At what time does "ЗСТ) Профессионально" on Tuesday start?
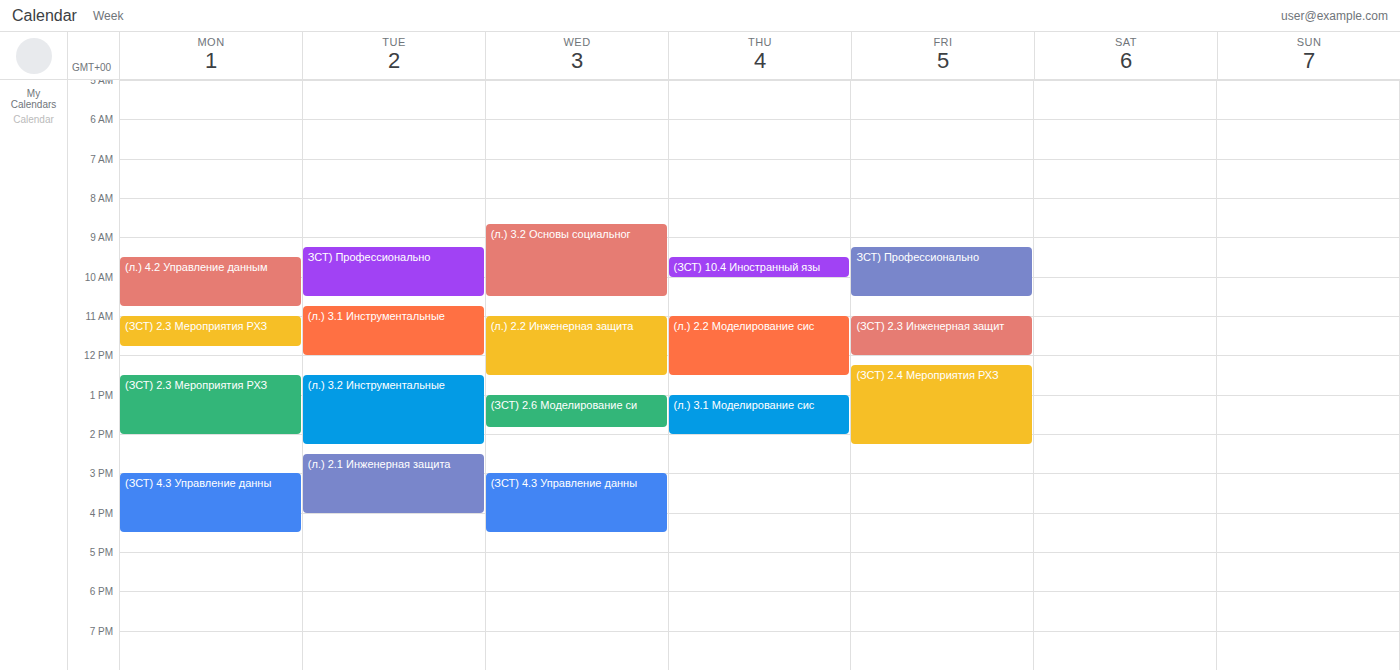
9:15 AM